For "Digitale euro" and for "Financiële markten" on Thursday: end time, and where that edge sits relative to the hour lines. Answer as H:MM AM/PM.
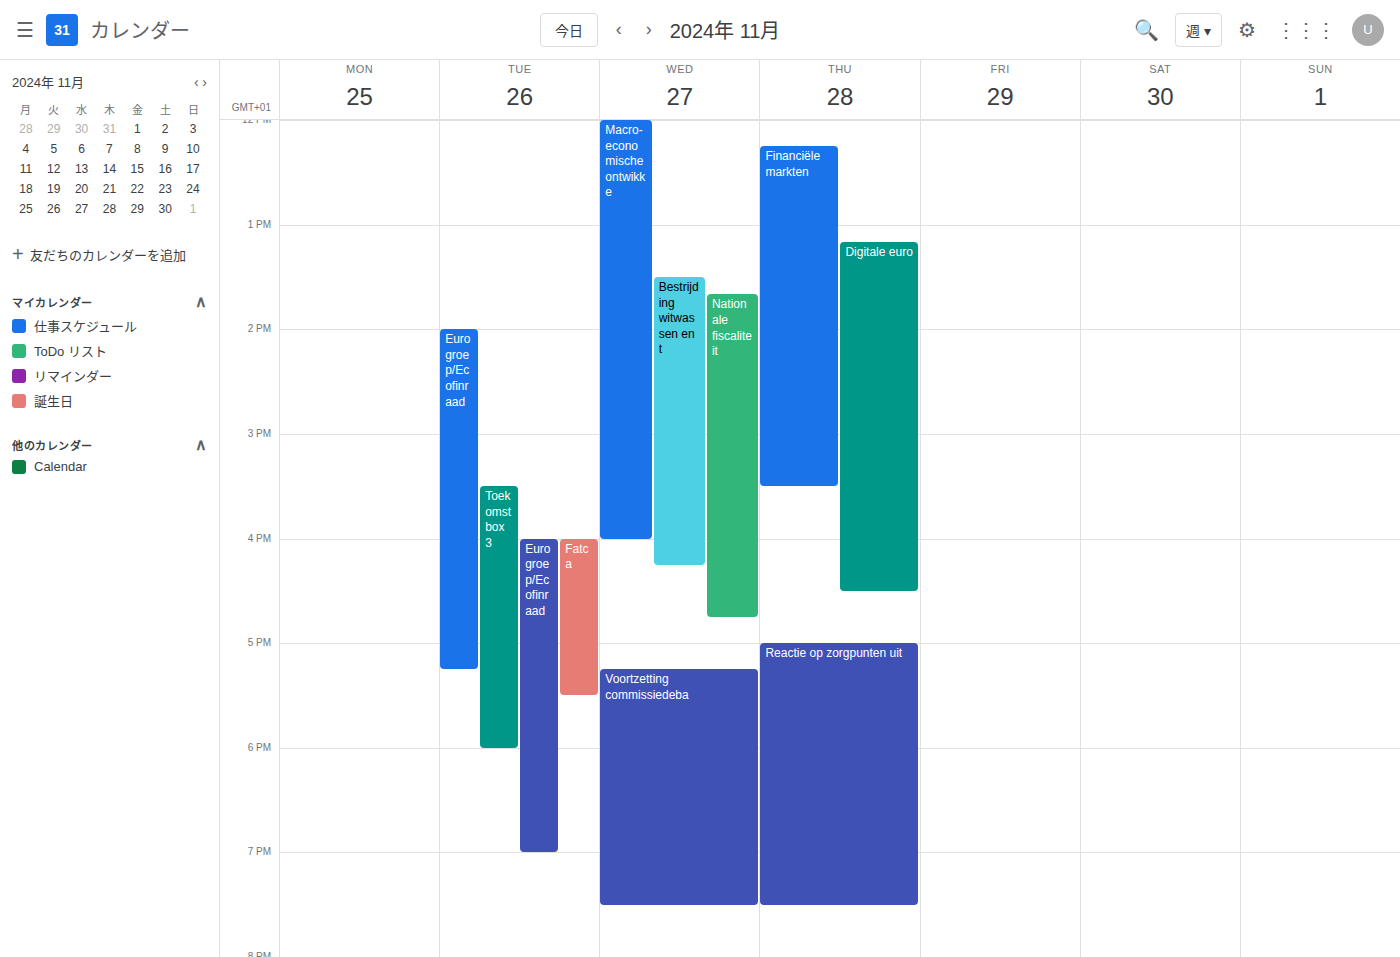
"Digitale euro": 4:30 PM, halfway between the 4 PM and 5 PM lines. "Financiële markten": 3:30 PM, halfway between the 3 PM and 4 PM lines.